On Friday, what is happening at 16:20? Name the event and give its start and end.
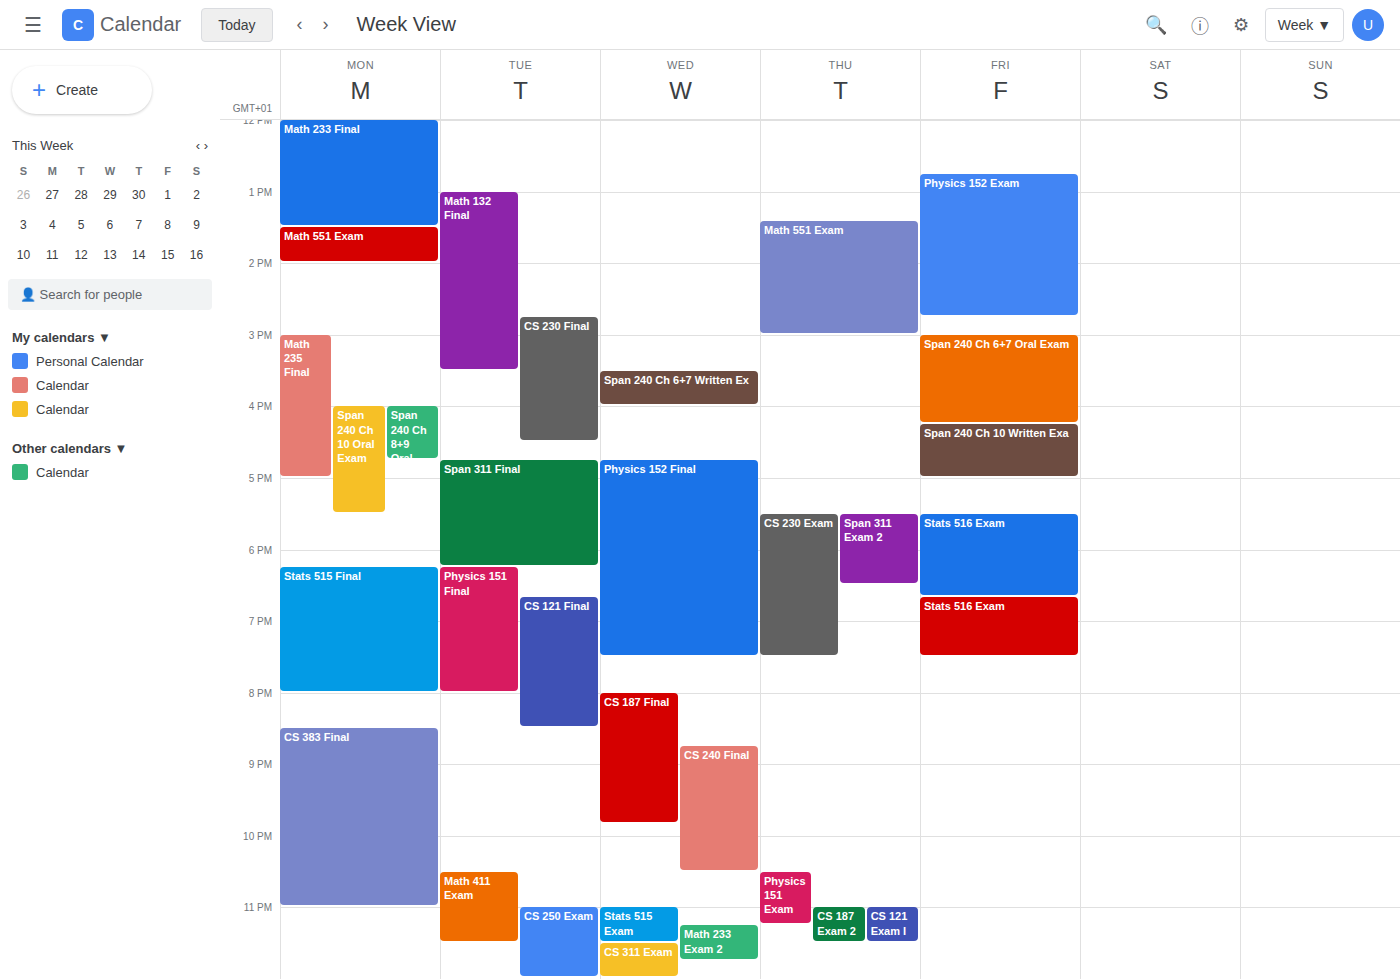
"Span 240 Ch 10 Written Exa", 16:15 to 17:00